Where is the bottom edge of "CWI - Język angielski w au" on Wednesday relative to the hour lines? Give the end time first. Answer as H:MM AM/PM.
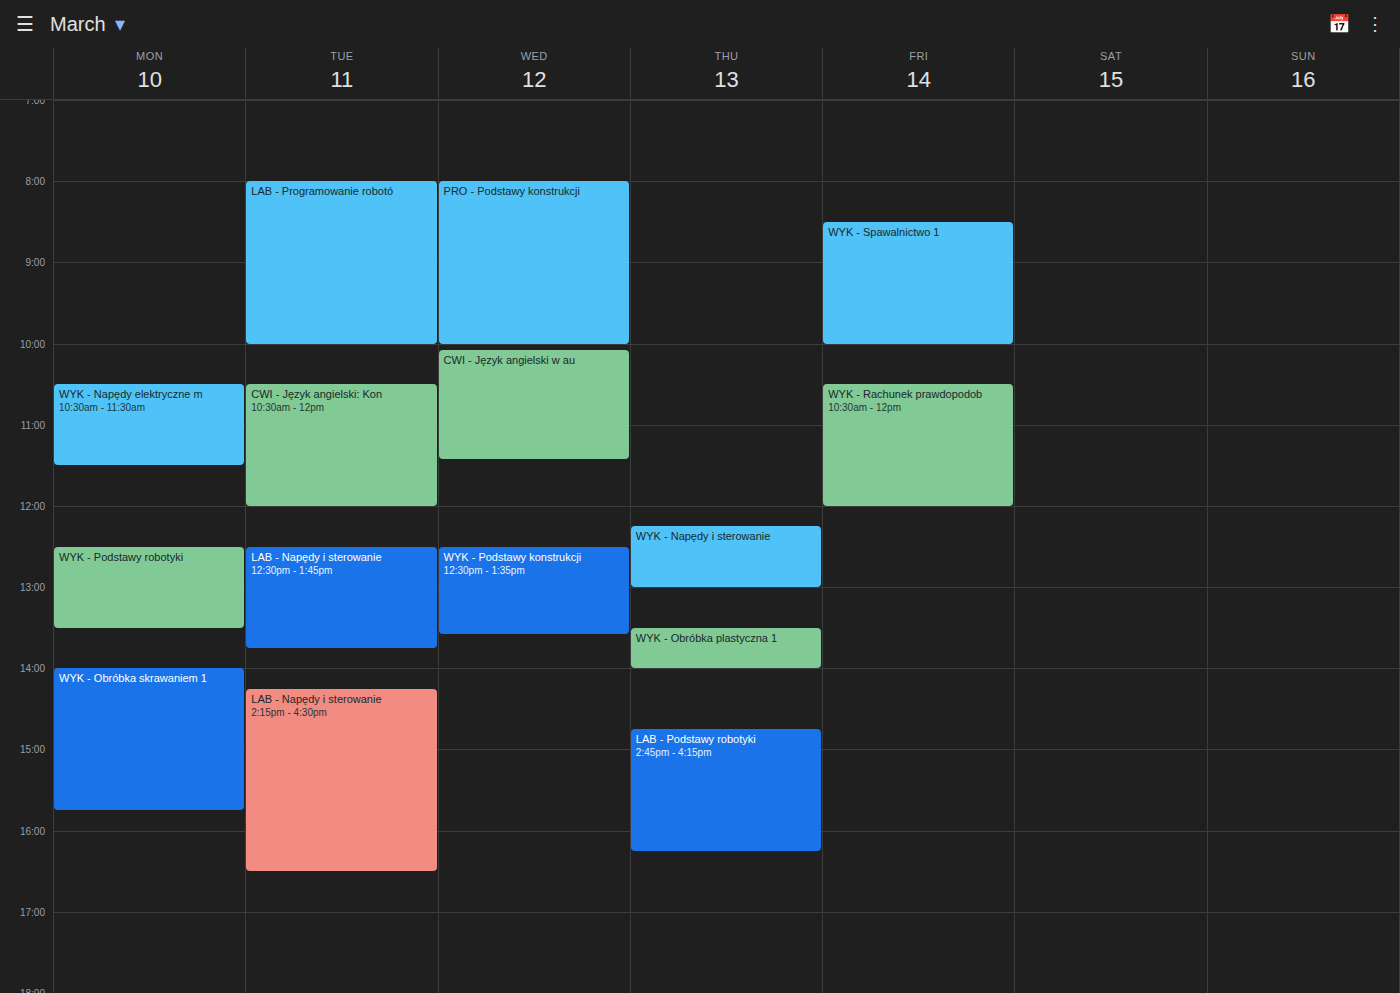
11:25 AM -- neither: 25 minutes below the 11 AM line and 35 minutes above the 12 PM line.